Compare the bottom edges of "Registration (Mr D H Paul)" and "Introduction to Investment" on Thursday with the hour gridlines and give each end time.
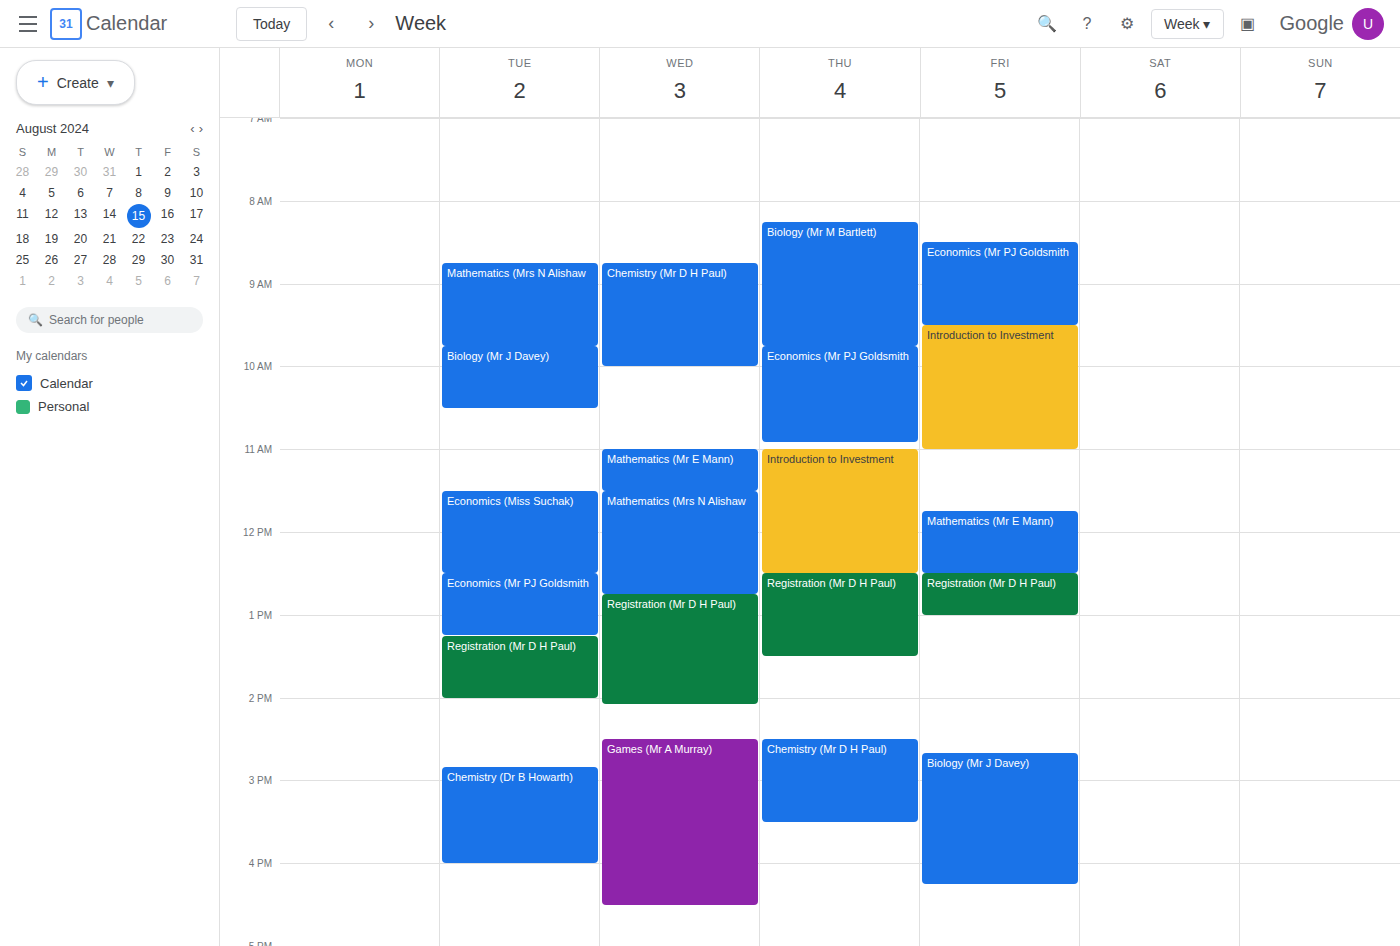
"Registration (Mr D H Paul)": 1:30 PM, halfway between the 1 PM and 2 PM lines. "Introduction to Investment": 12:30 PM, halfway between the 12 PM and 1 PM lines.